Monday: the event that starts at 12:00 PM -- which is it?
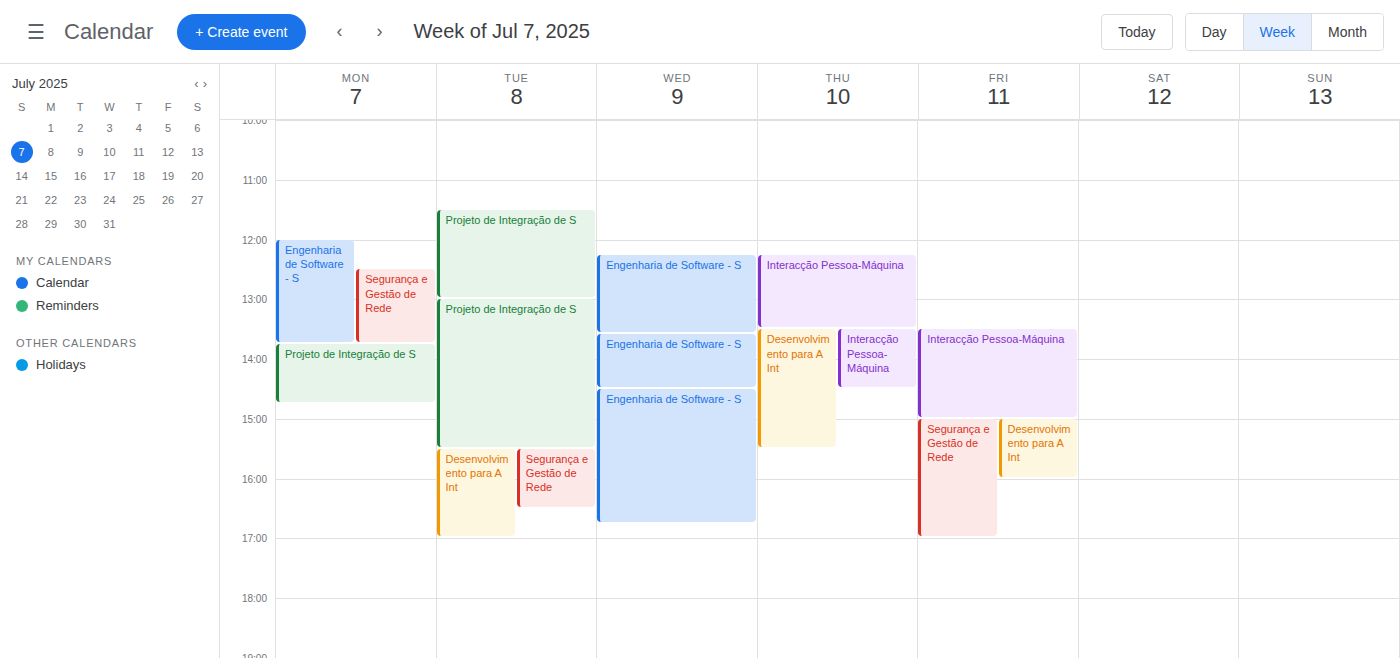
"Engenharia de Software - S"